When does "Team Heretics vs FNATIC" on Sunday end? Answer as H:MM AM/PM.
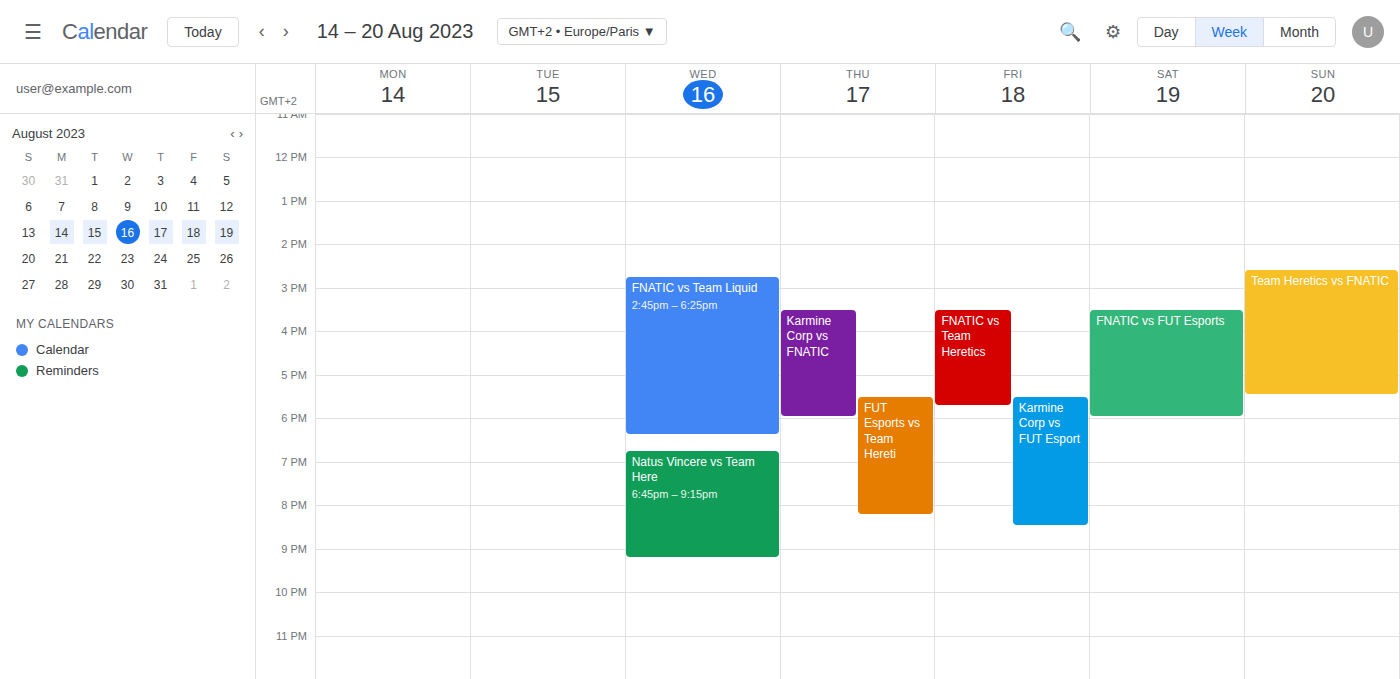
5:30 PM